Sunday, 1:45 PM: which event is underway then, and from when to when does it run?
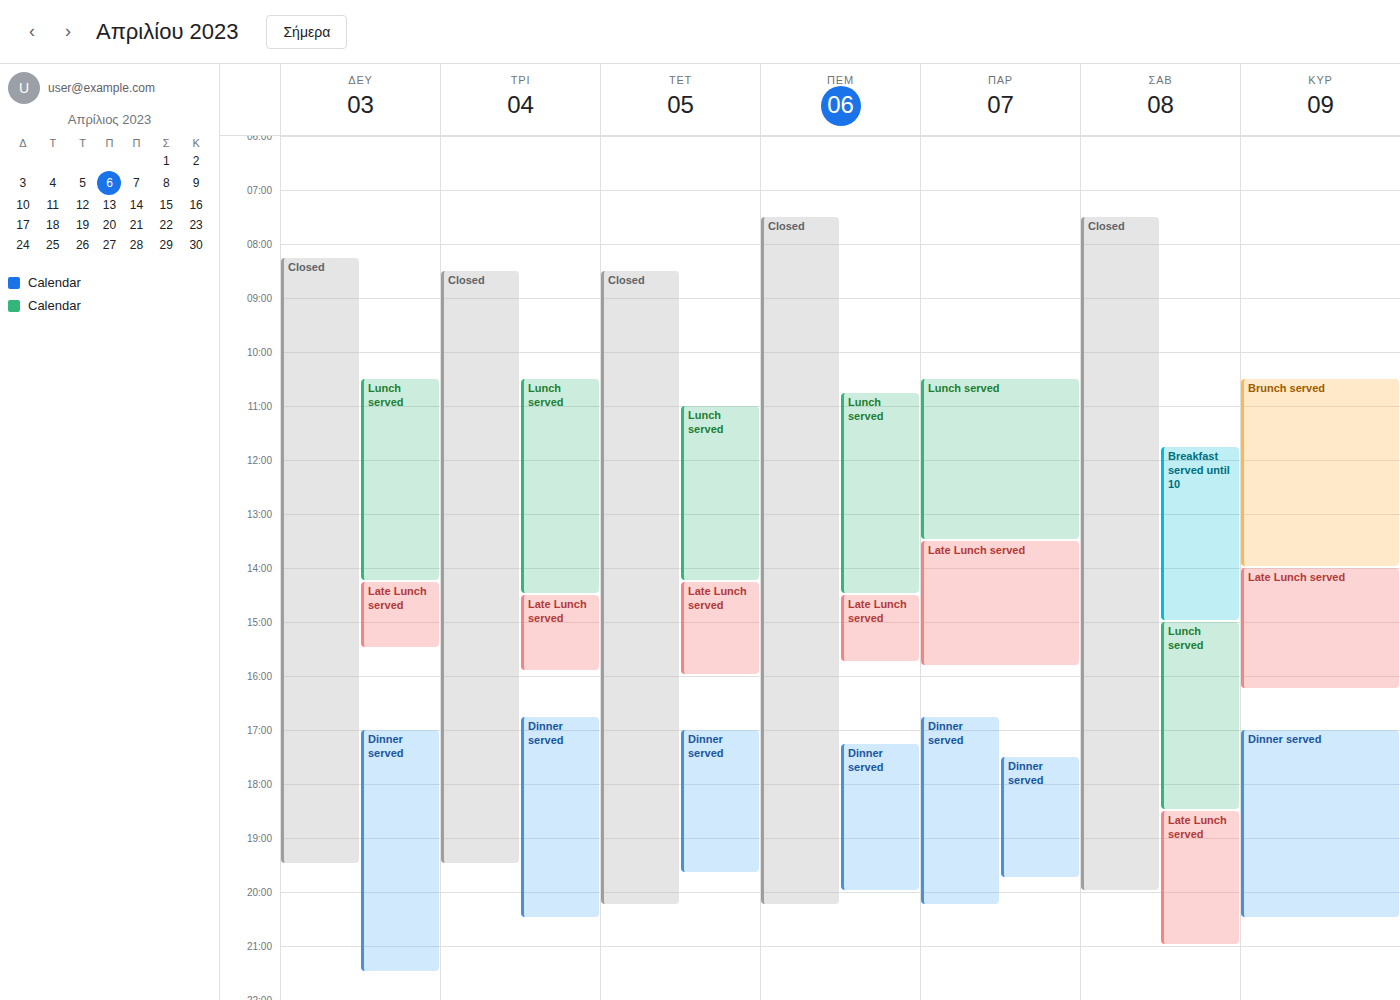
"Brunch served", 10:30 AM to 2:00 PM